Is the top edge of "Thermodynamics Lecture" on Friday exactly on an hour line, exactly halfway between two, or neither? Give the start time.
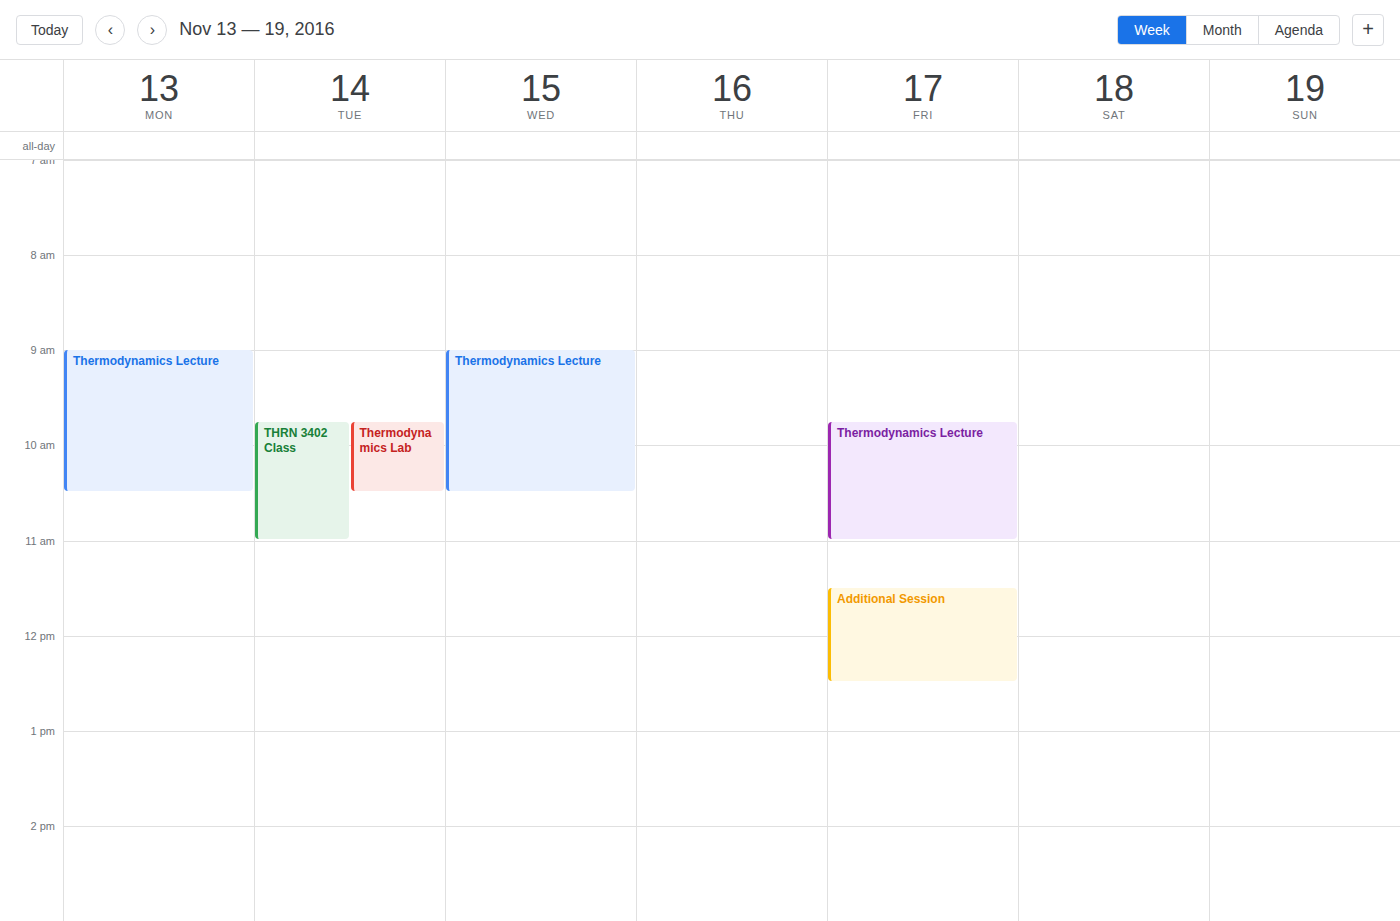
9:45 AM -- neither: three quarters of the way from the 9 AM line to the 10 AM line.